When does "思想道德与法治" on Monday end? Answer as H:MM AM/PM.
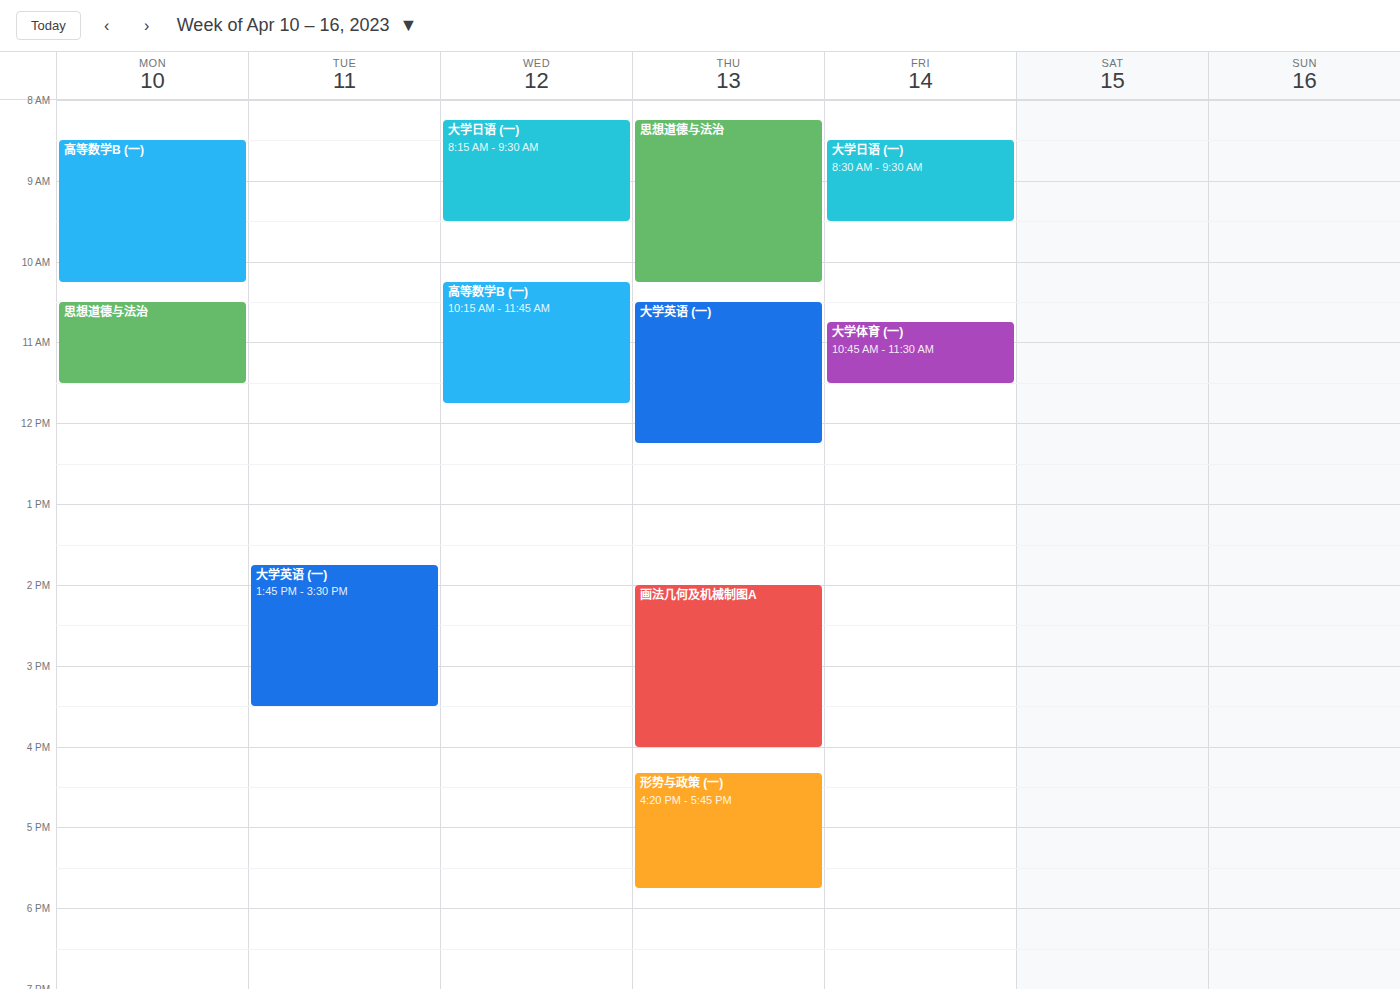
11:30 AM